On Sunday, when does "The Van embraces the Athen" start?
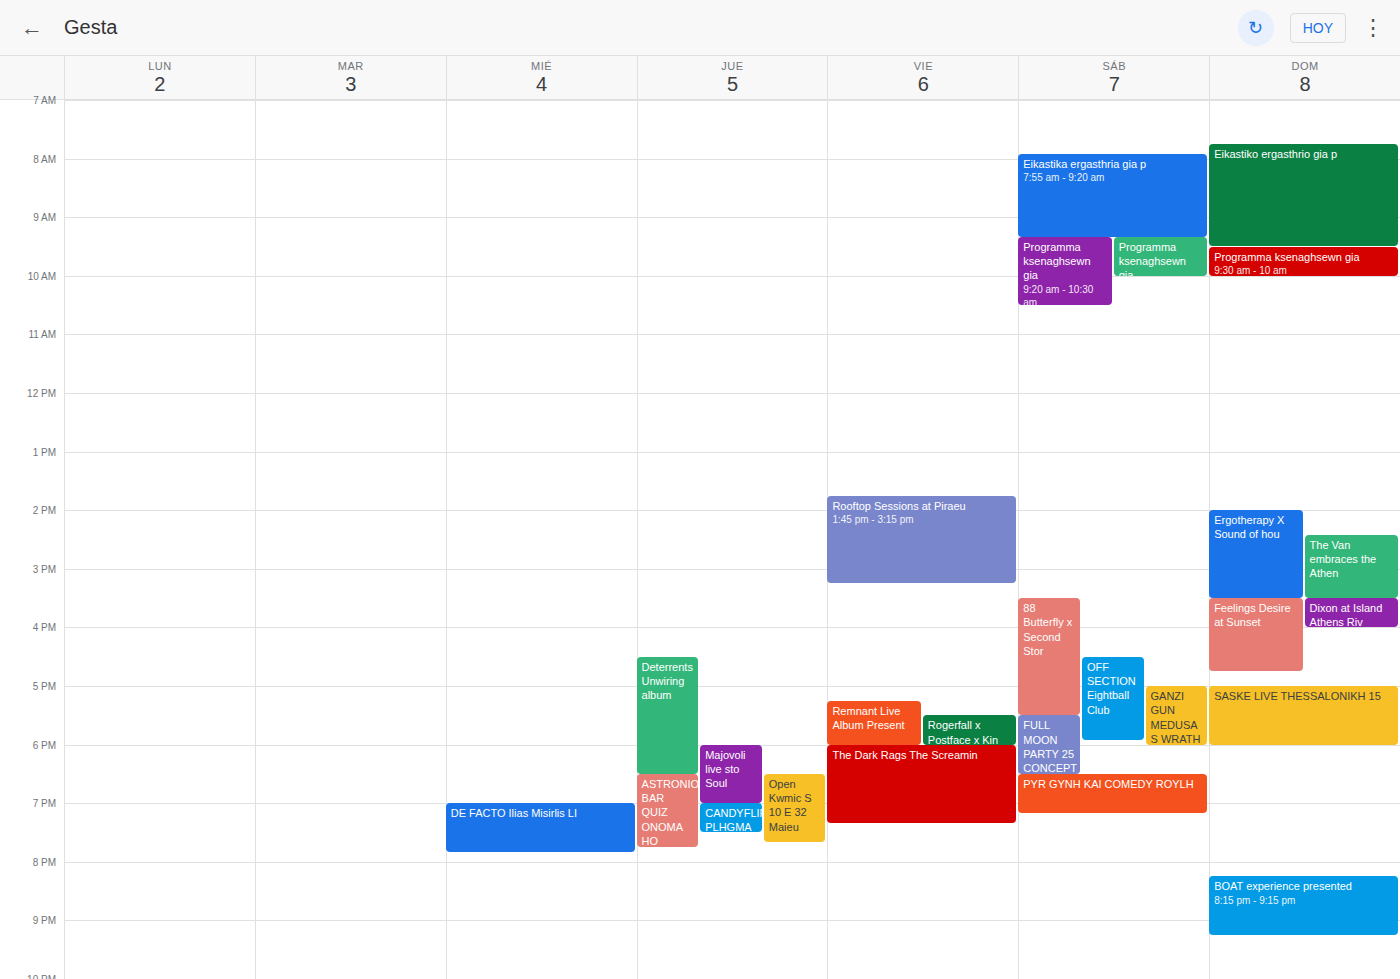
2:25 PM